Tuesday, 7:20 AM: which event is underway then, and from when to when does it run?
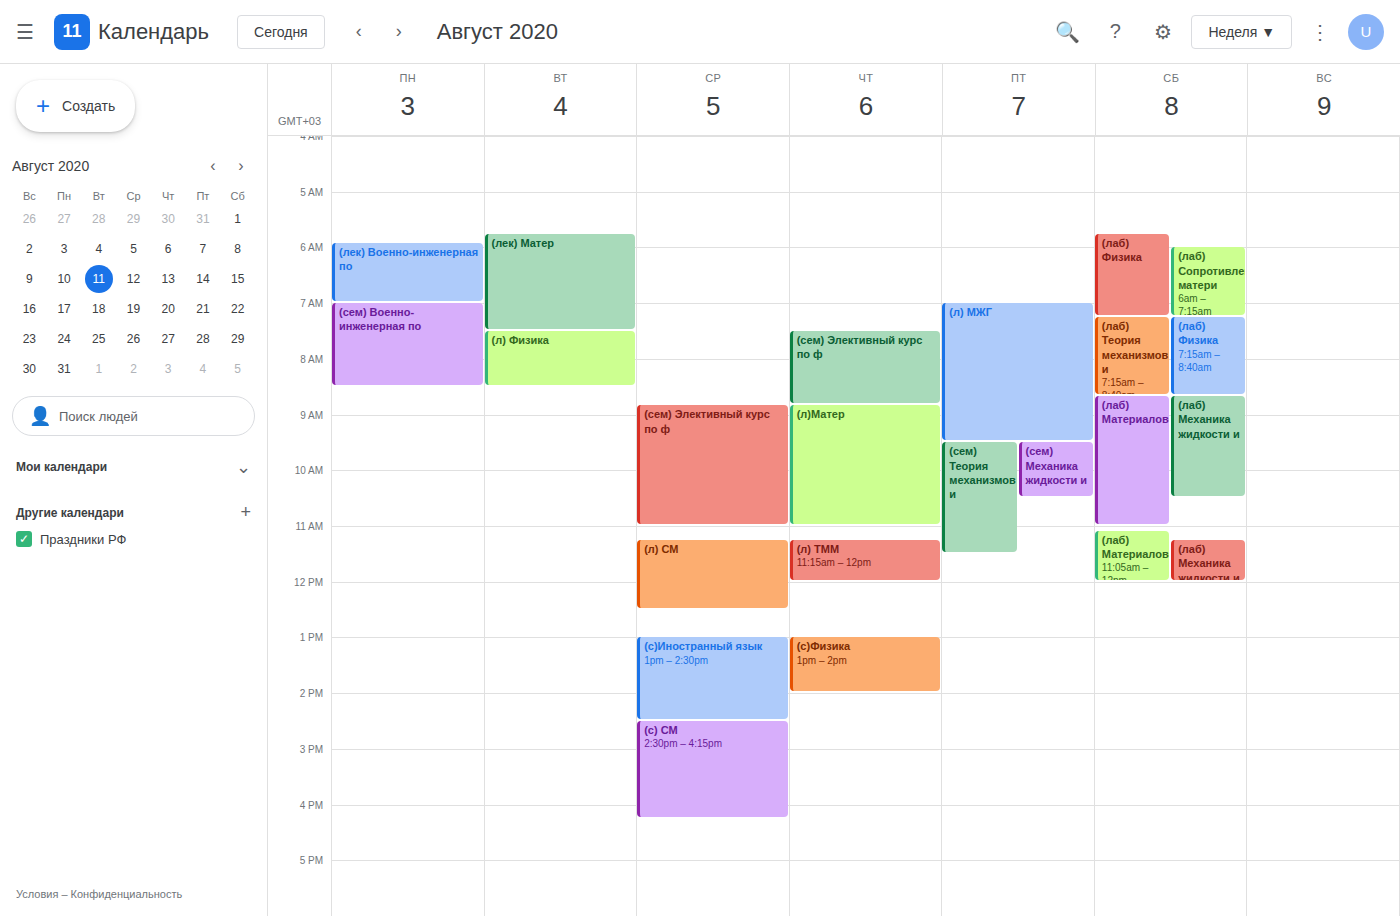
"(лек) Матер", 5:45 AM to 7:30 AM